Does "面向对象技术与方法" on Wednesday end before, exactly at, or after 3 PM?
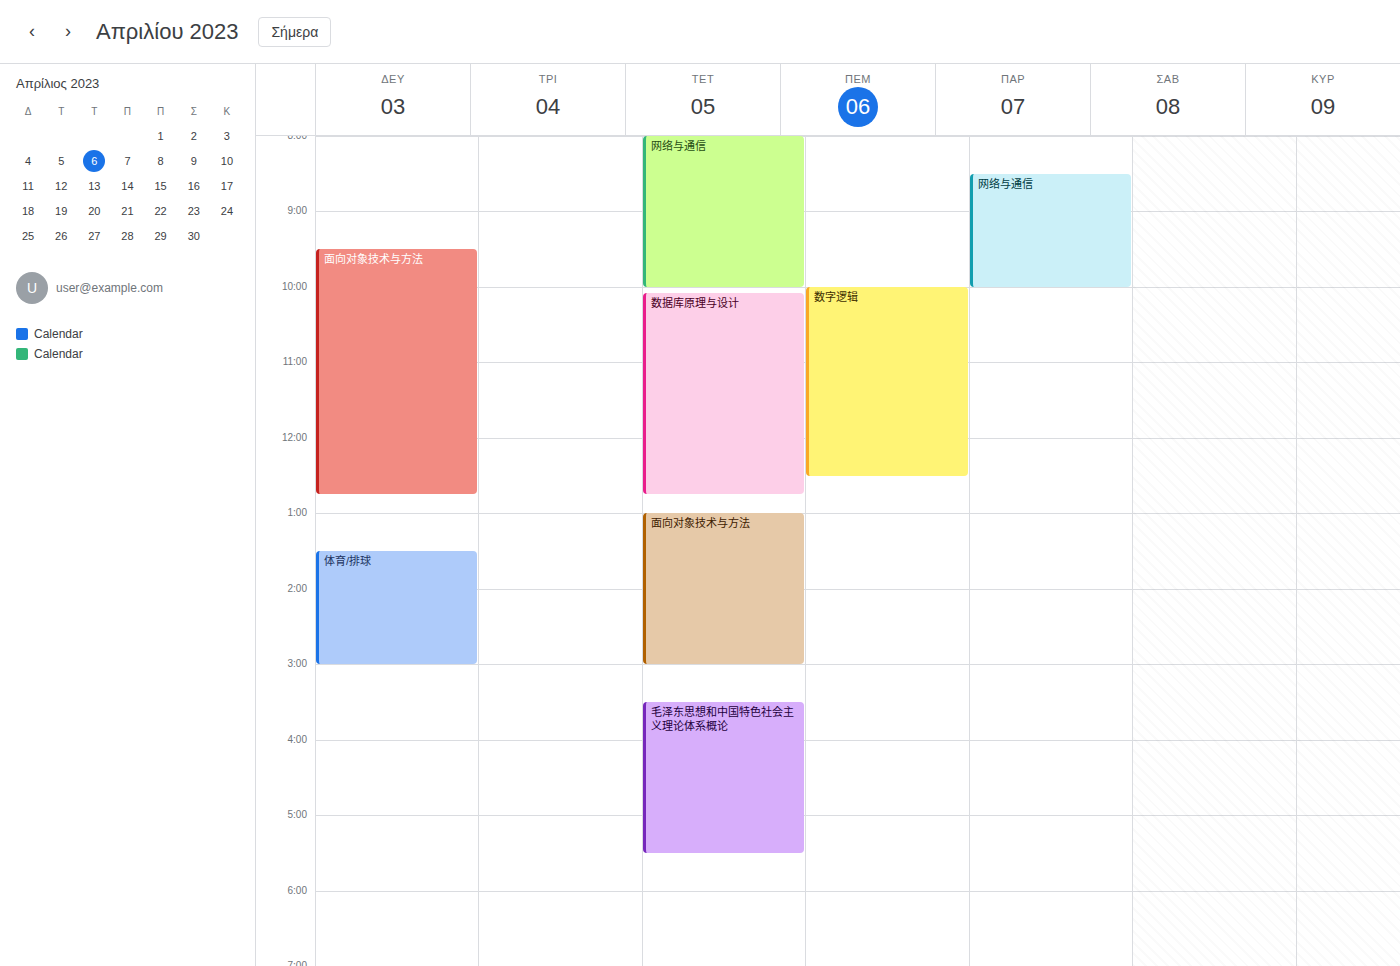
3:00 PM -- exactly at 3 PM, on the 3 PM line.